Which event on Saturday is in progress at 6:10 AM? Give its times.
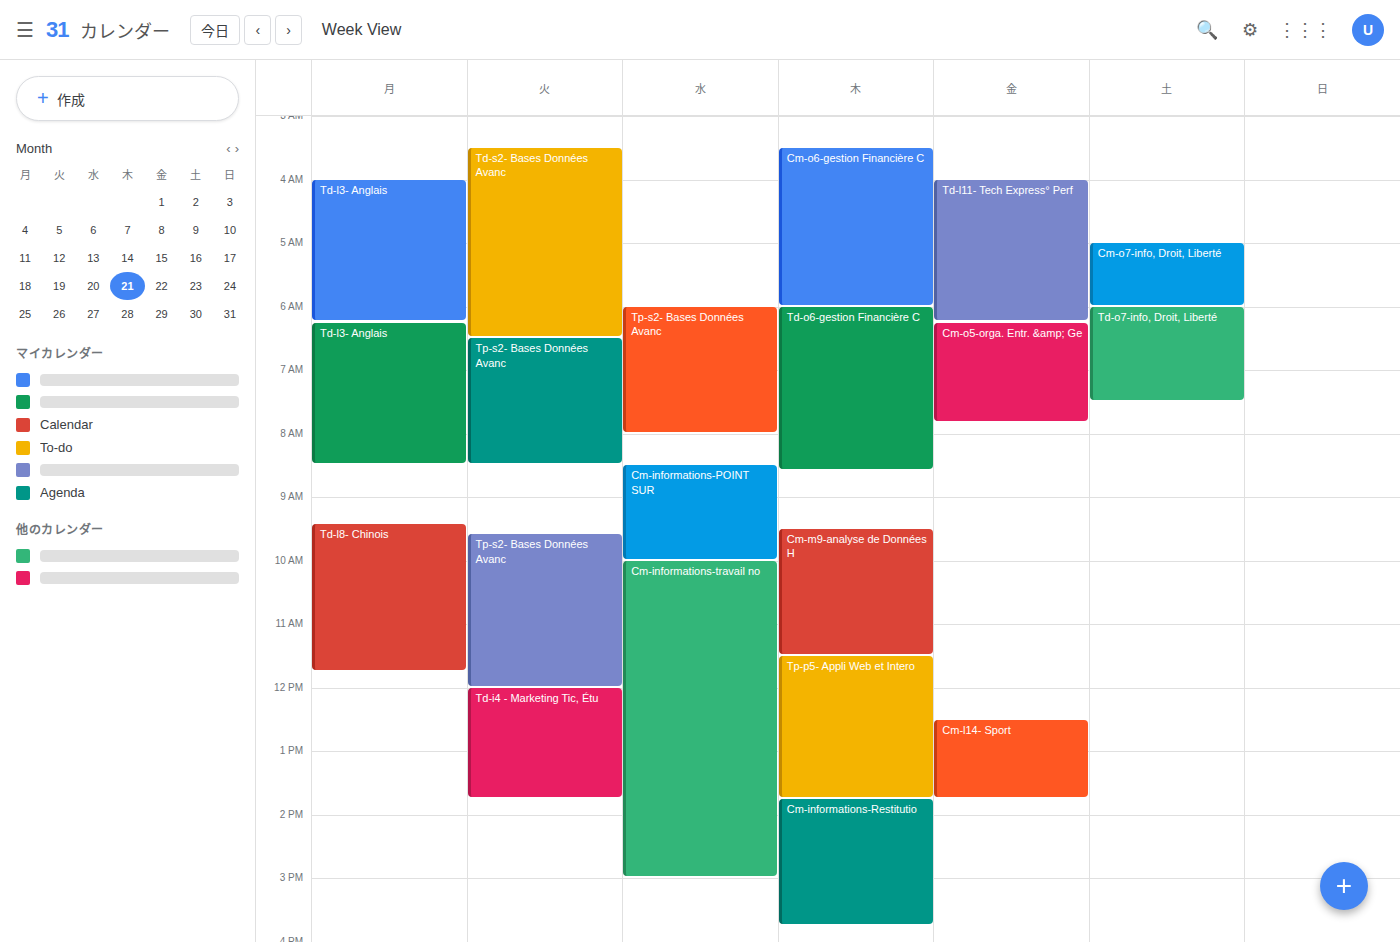
"Td-o7-info, Droit, Liberté", 6:00 AM to 7:30 AM